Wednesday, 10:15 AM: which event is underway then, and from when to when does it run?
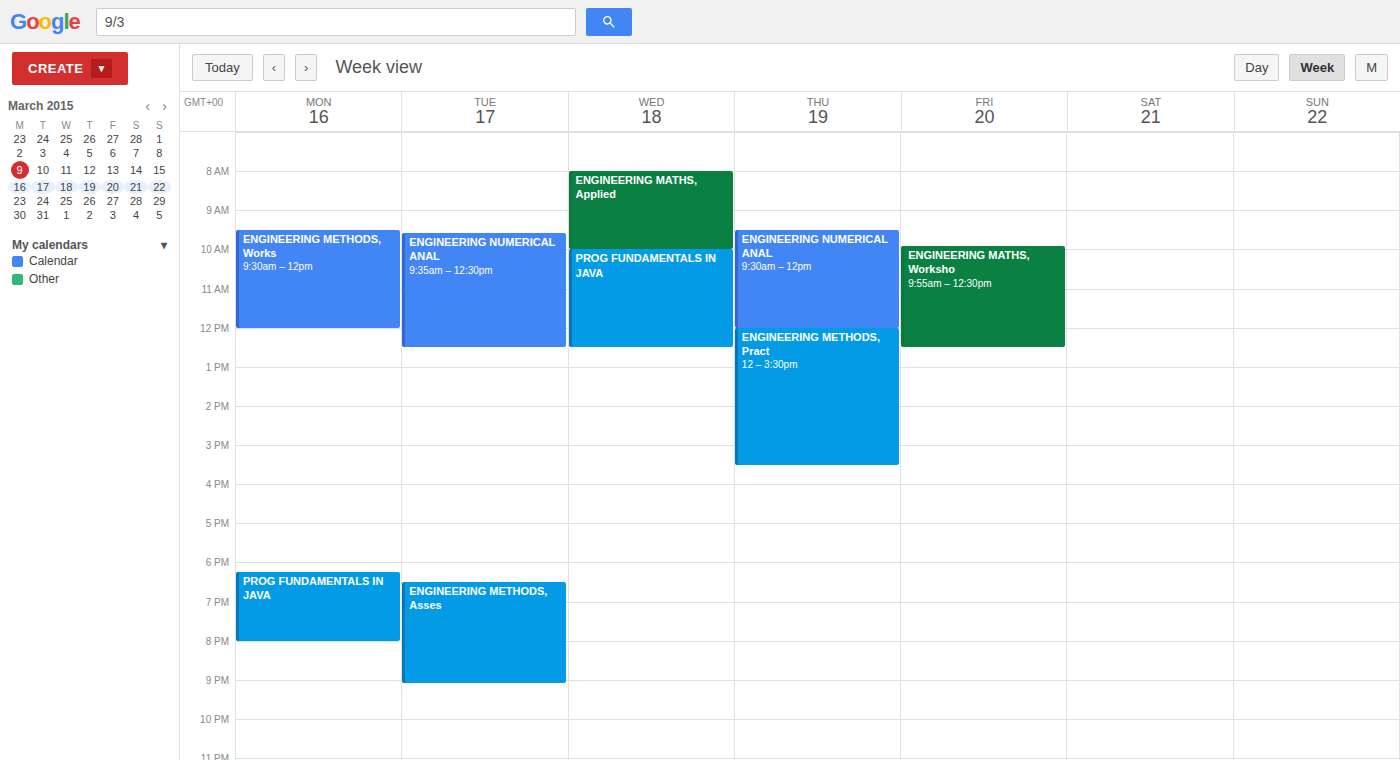
"PROG FUNDAMENTALS IN JAVA", 10:00 AM to 12:30 PM